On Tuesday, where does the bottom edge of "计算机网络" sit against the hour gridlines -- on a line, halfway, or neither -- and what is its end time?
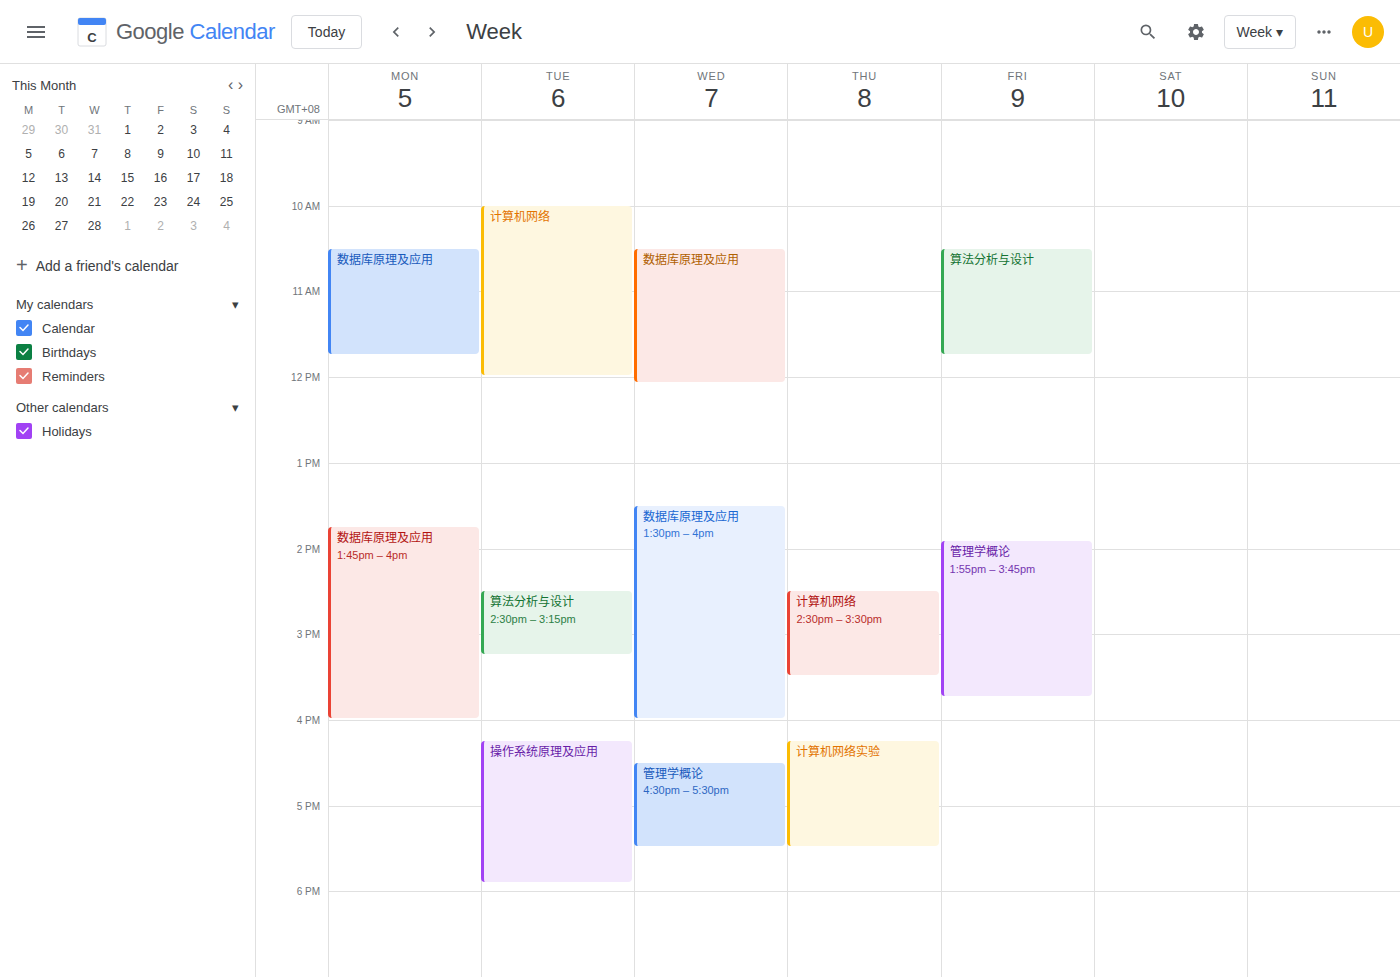
12:00 PM -- exactly on the 12 PM line.